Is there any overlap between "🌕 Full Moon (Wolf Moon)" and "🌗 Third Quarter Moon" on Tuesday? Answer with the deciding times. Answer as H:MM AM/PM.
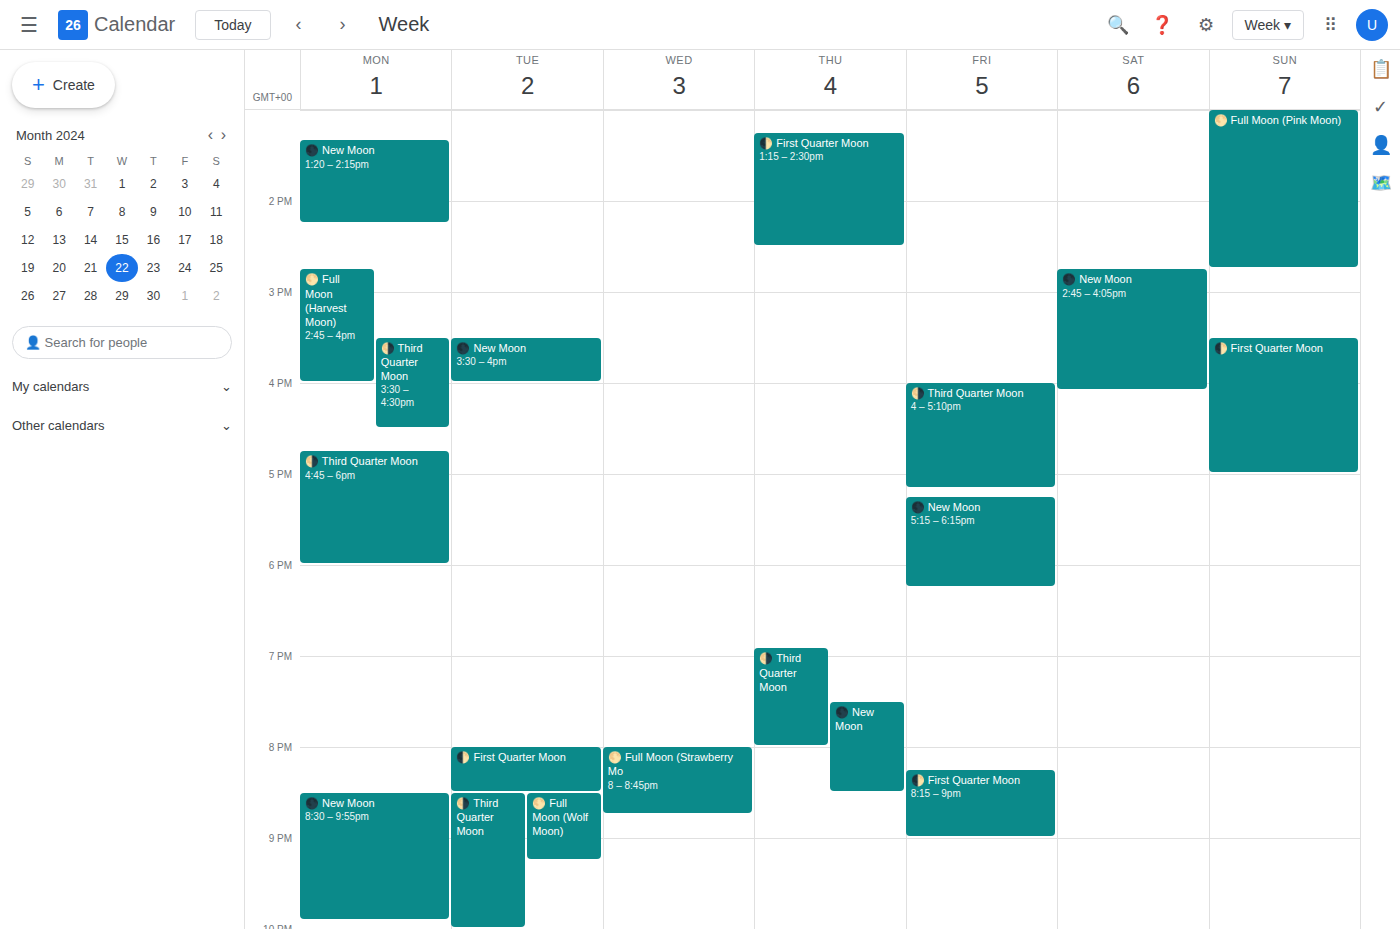
"🌕 Full Moon (Wolf Moon)" runs 8:30 PM to 9:15 PM, inside "🌗 Third Quarter Moon" -- they overlap.